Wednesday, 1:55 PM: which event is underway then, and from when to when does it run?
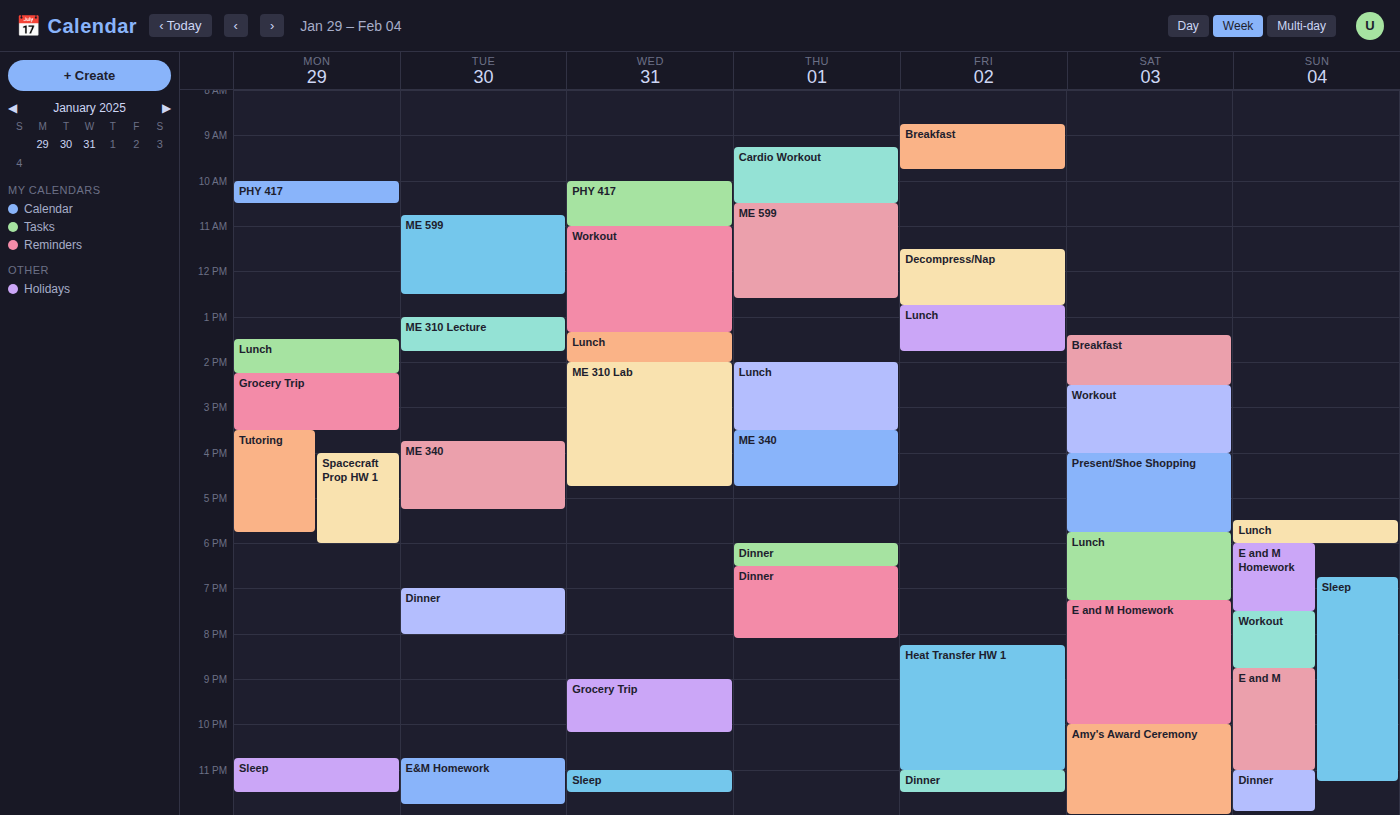
"Lunch", 1:20 PM to 2:00 PM